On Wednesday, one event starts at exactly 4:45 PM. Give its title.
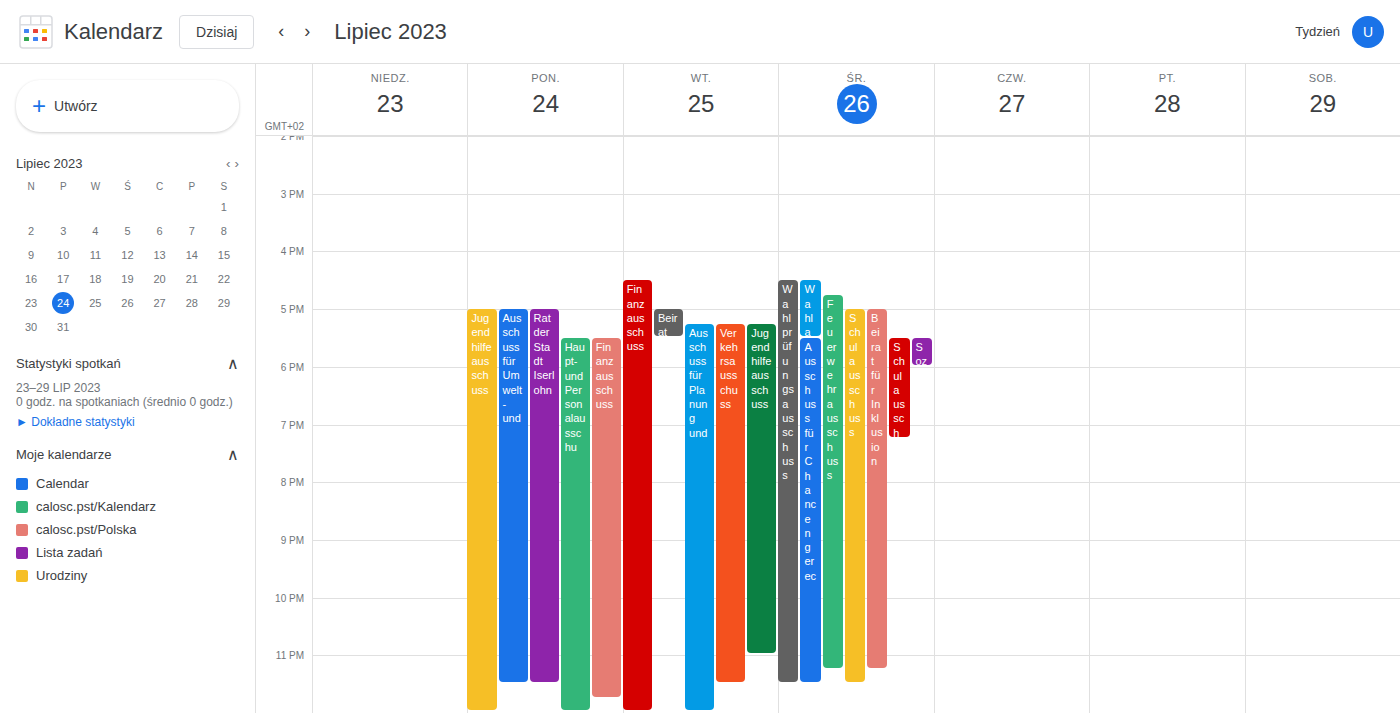
"Feuerwehrausschuss"